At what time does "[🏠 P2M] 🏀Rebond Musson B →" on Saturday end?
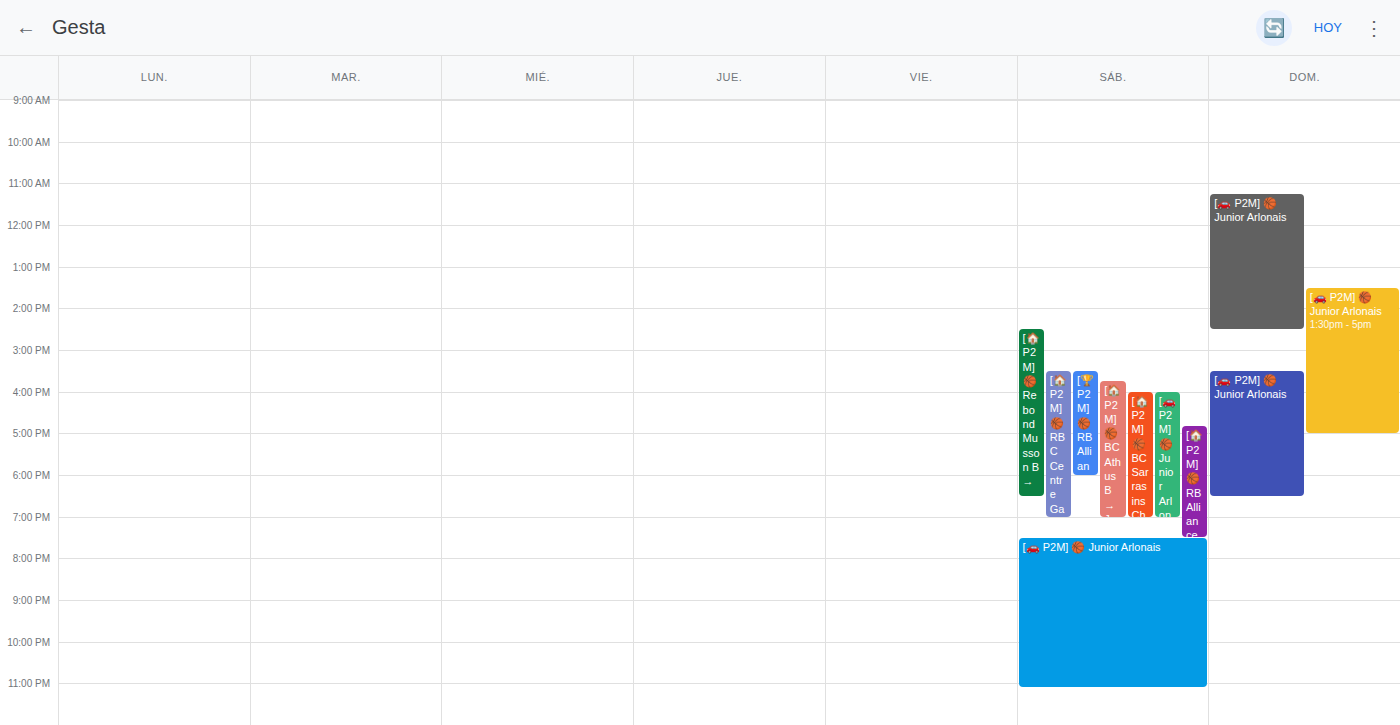
6:30 PM